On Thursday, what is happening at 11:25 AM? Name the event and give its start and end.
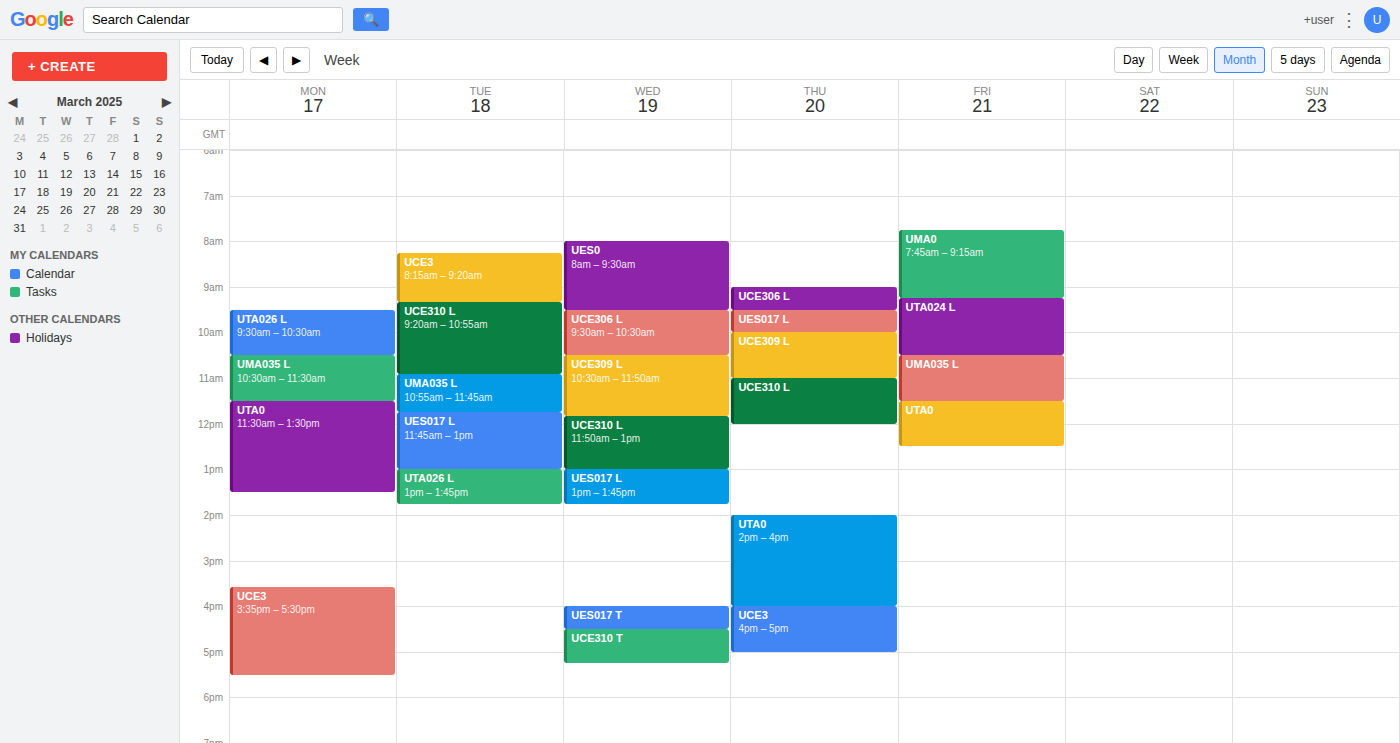
"UCE310 L", 11:00 AM to 12:00 PM